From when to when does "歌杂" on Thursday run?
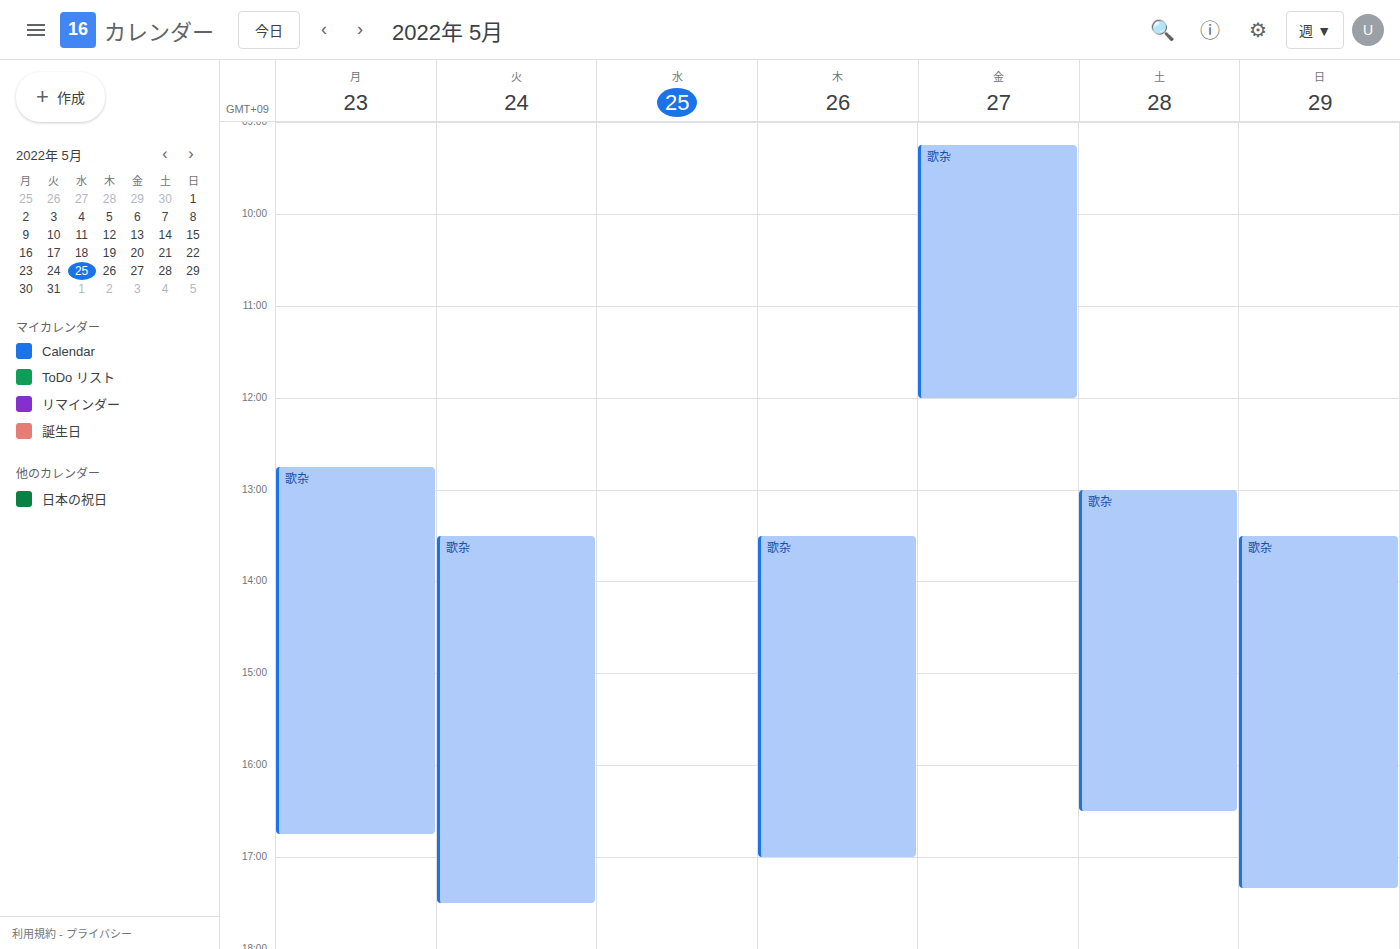
1:30 PM to 5:00 PM